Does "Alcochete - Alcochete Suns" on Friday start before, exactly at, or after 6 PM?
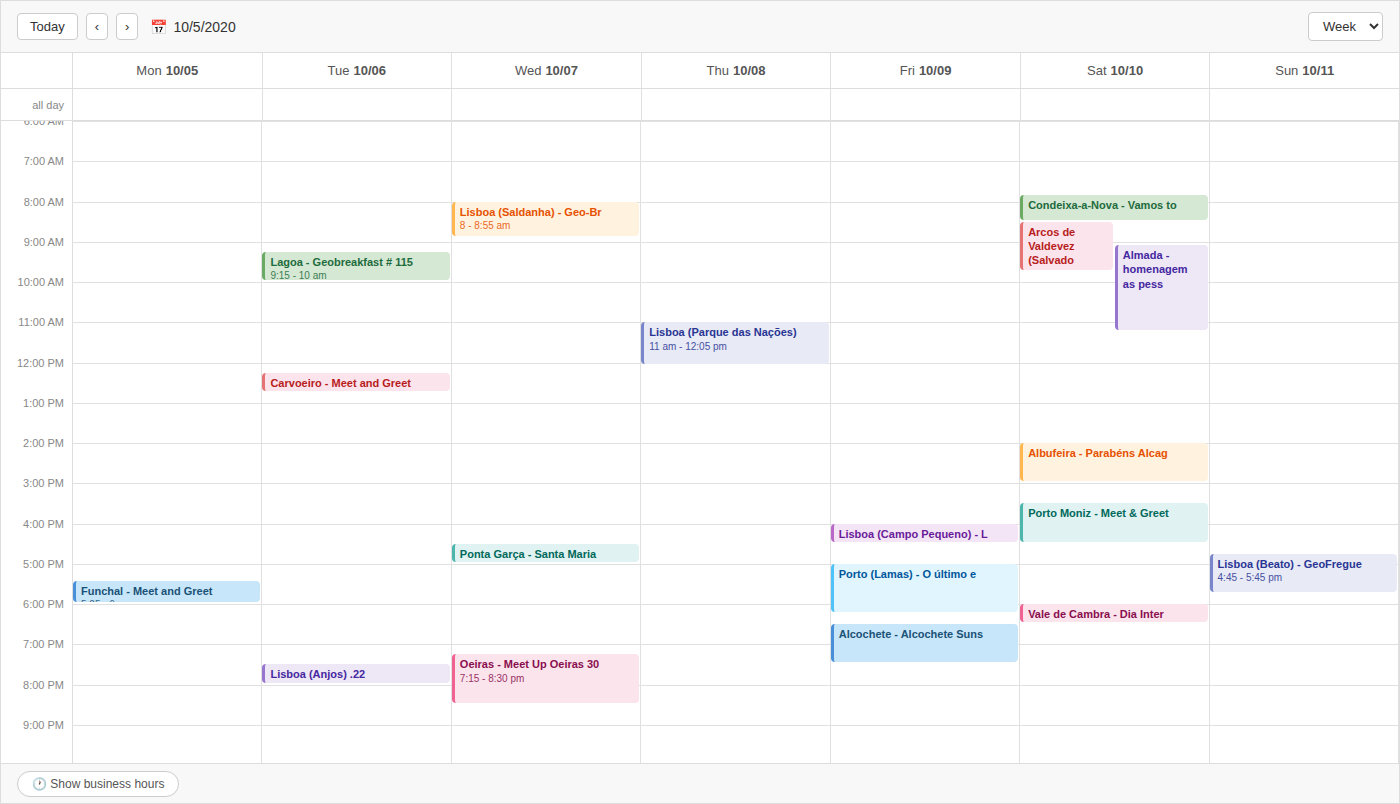
6:30 PM -- after 6 PM, 30 minutes below the 6 PM line.